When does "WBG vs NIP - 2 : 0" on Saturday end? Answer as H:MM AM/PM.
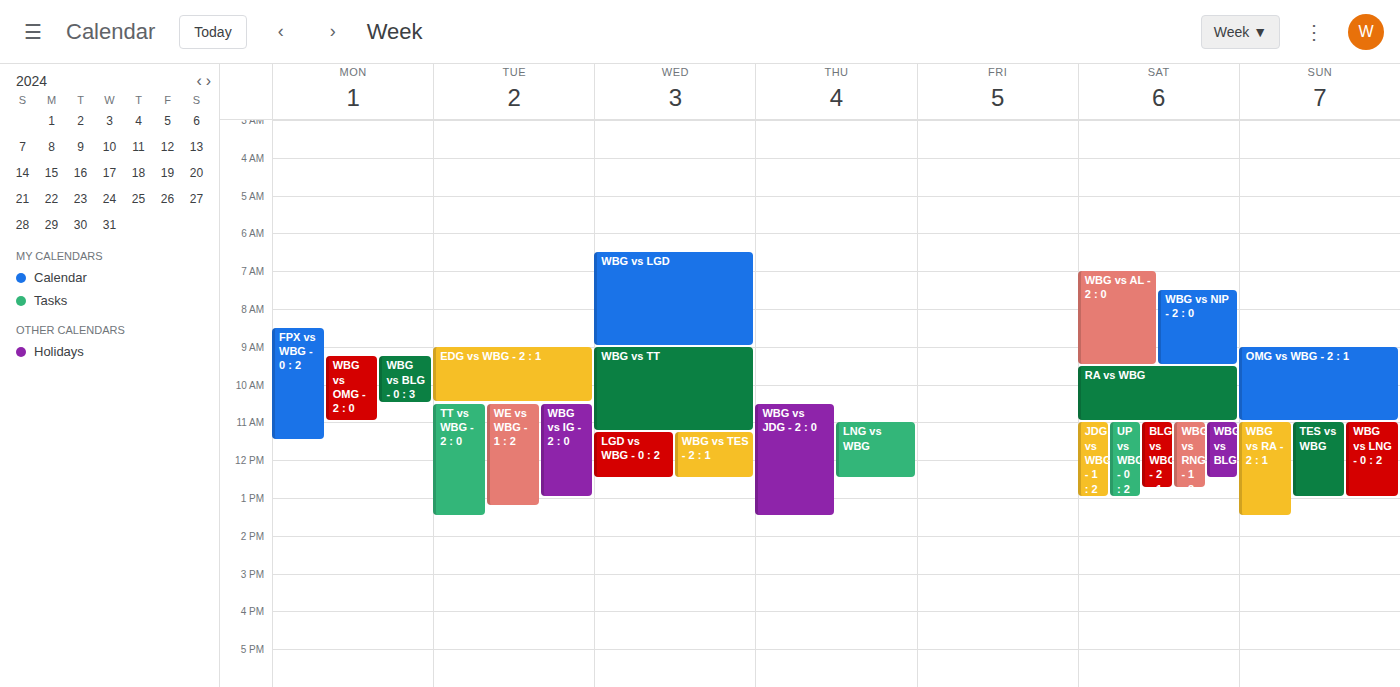
9:30 AM